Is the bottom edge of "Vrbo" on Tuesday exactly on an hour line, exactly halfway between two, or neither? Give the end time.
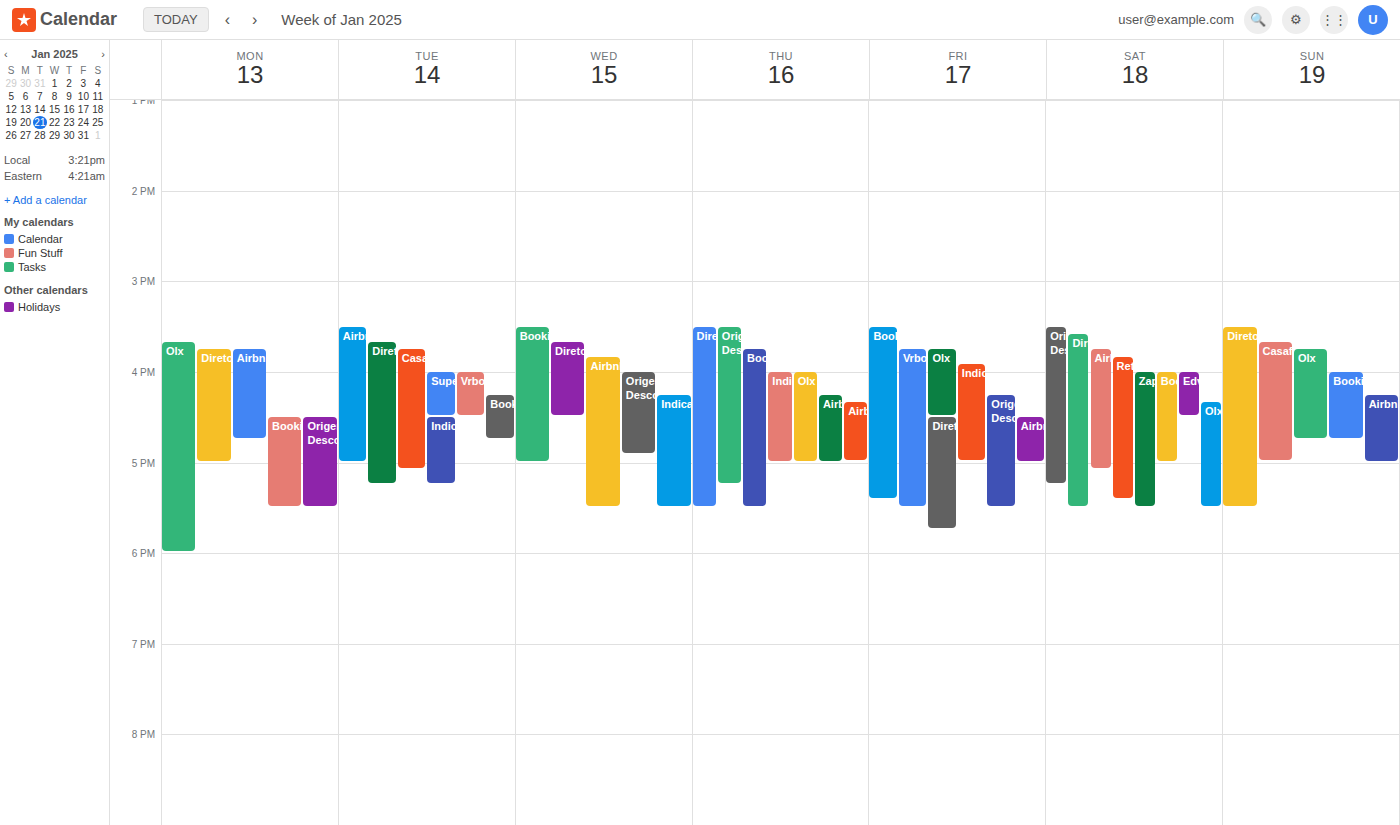
4:30 PM -- halfway between the 4 PM and 5 PM lines.